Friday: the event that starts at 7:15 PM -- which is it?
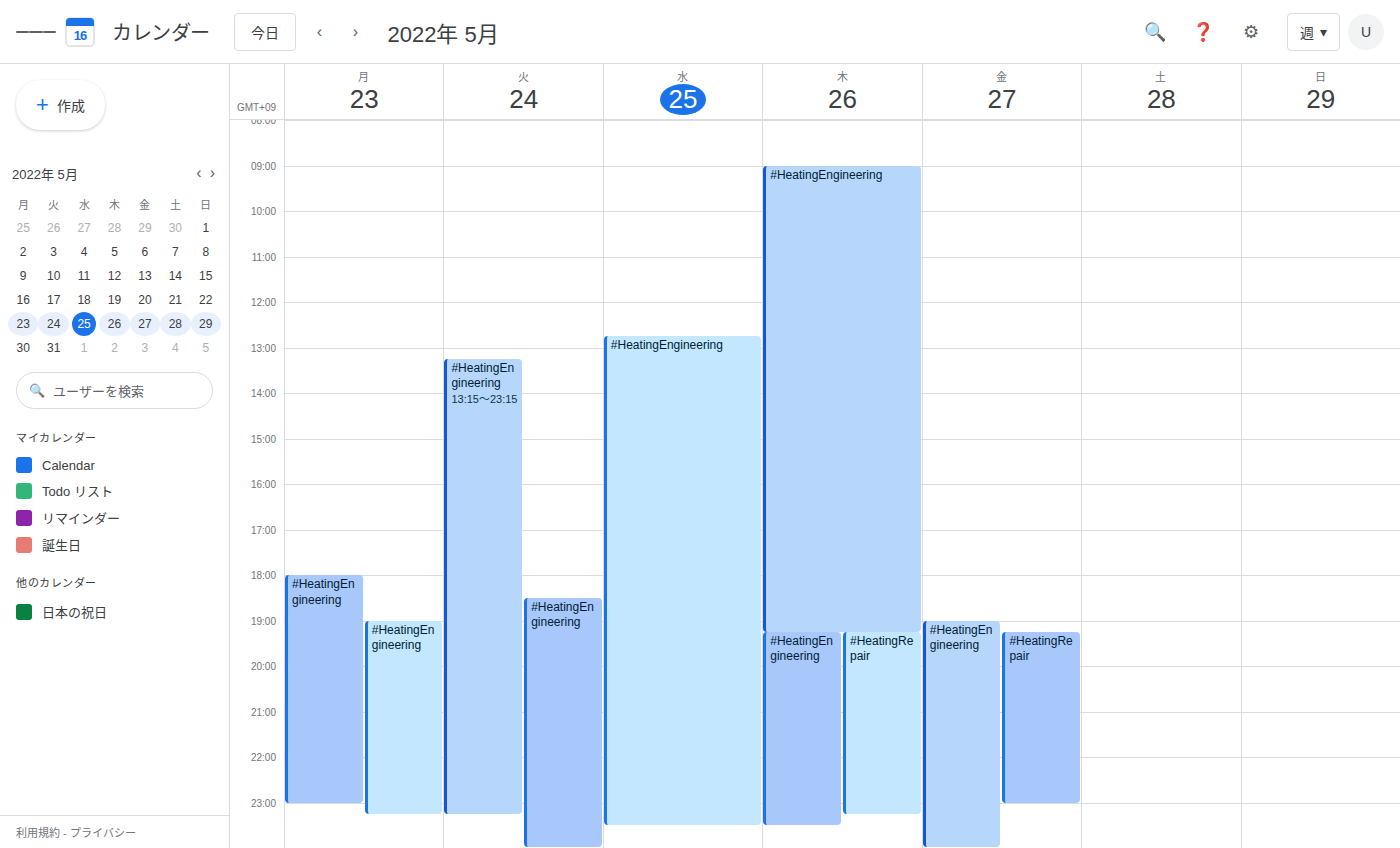
"#HeatingRepair"